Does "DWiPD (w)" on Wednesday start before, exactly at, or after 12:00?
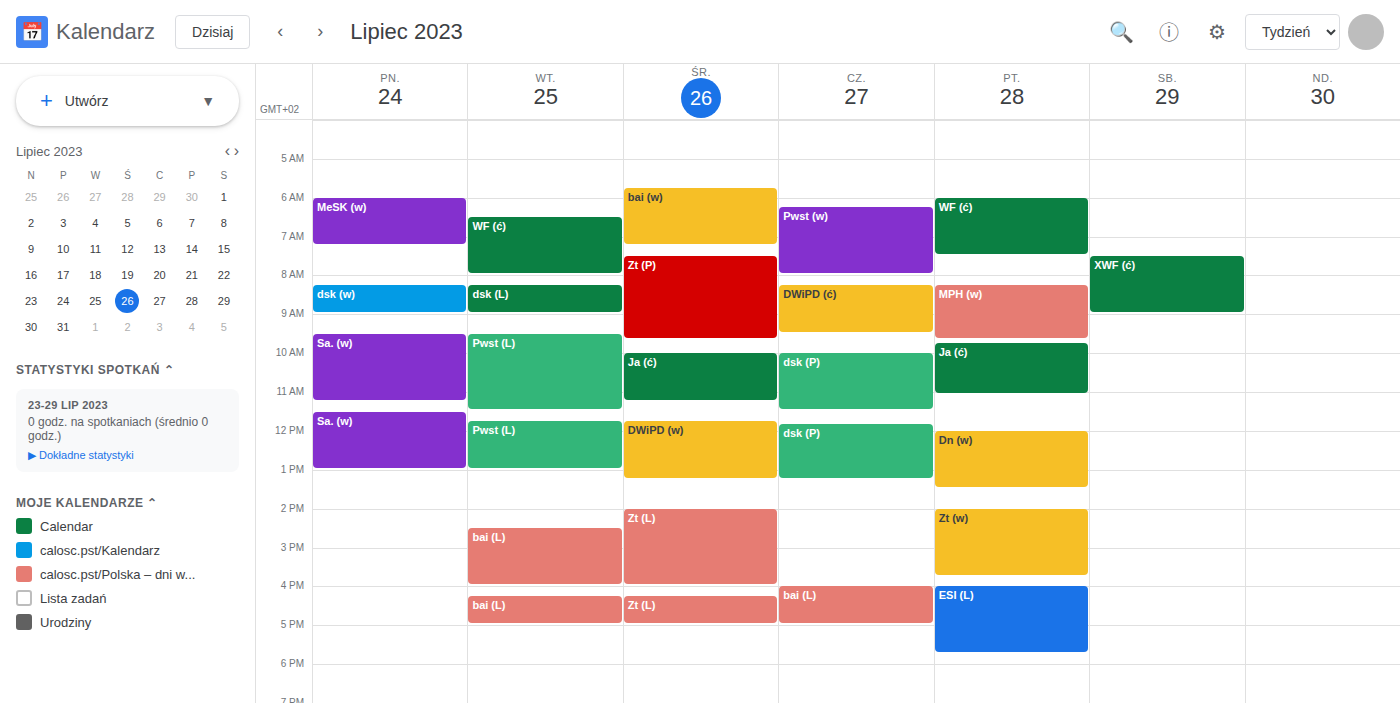
11:45 -- before 12:00, 15 minutes above the 12:00 line.